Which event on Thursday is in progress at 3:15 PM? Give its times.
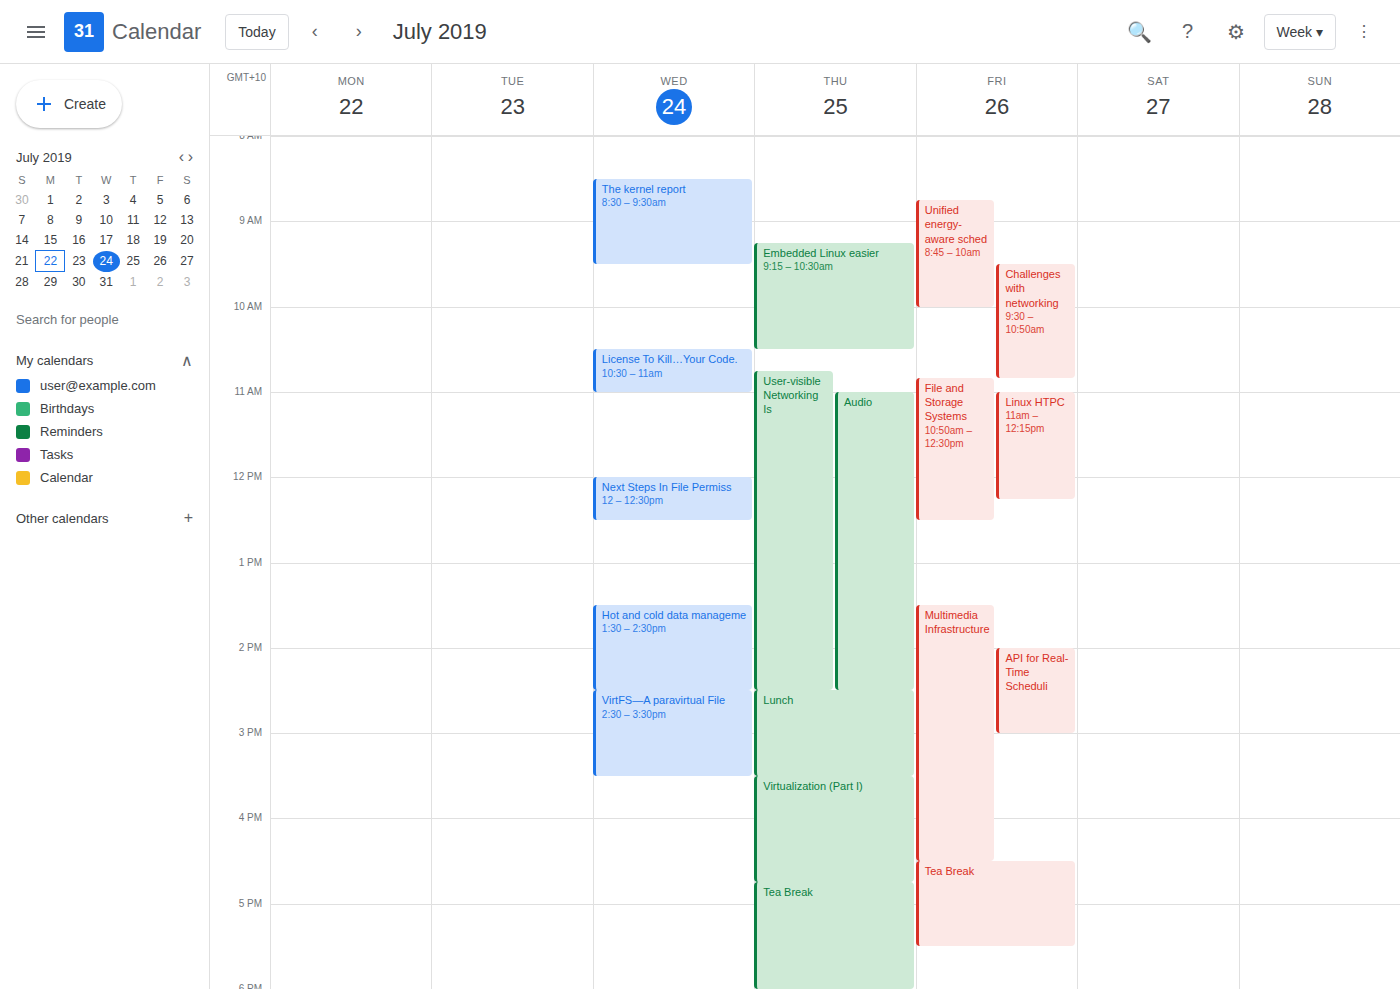
"Lunch", 2:30 PM to 3:30 PM